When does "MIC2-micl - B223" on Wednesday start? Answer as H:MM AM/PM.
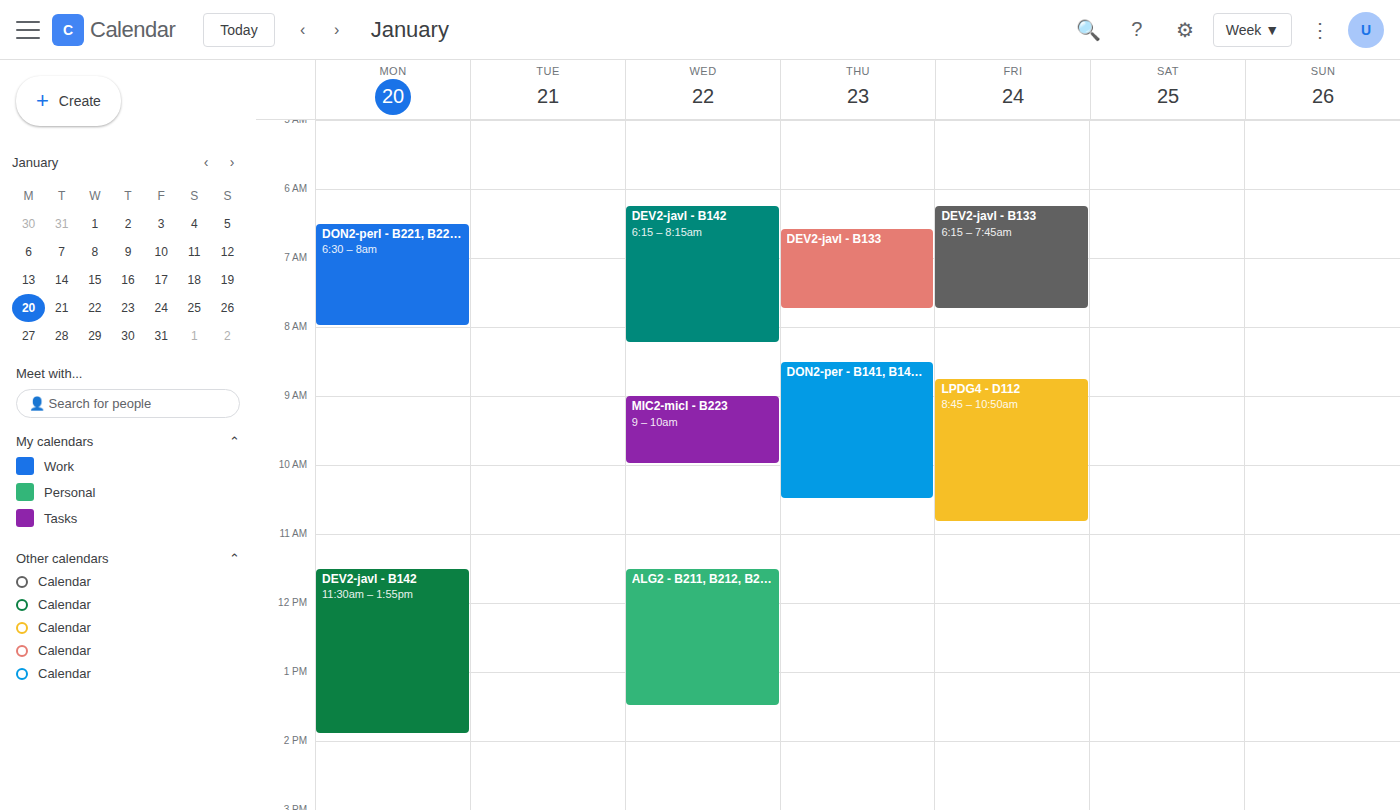
9:00 AM